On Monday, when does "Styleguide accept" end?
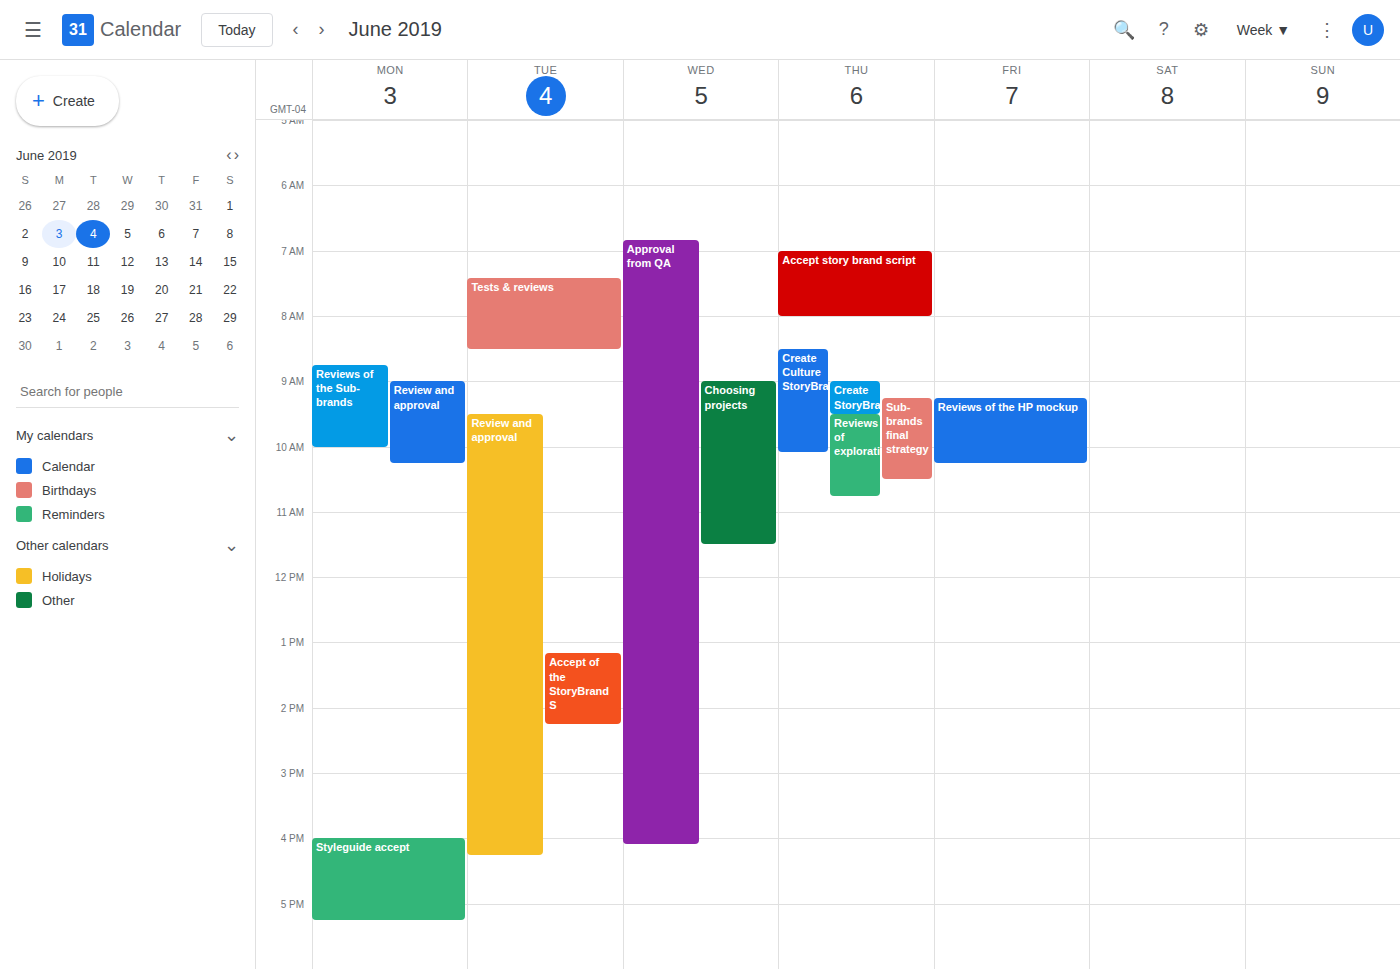
5:15 PM